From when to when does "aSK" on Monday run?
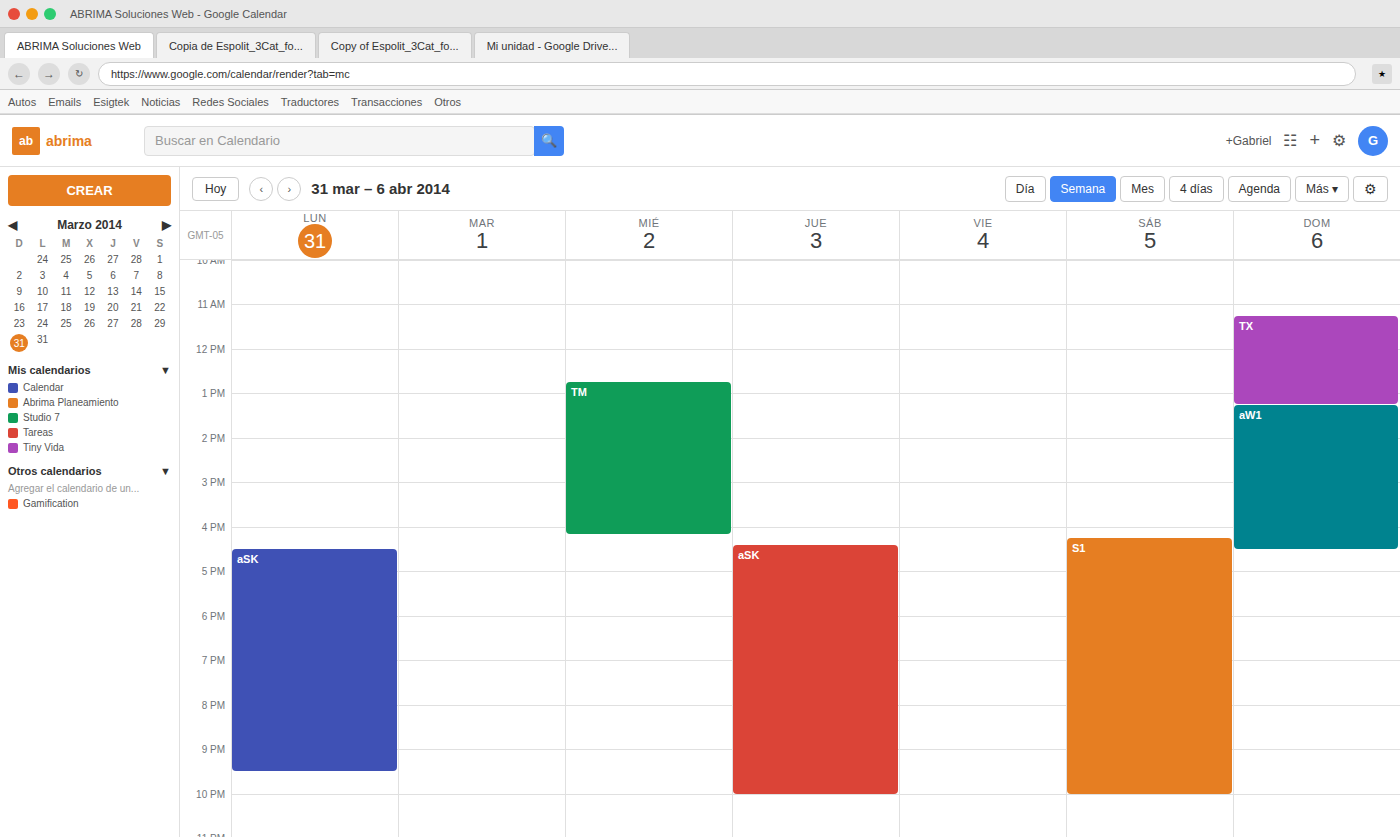
4:30 PM to 9:30 PM